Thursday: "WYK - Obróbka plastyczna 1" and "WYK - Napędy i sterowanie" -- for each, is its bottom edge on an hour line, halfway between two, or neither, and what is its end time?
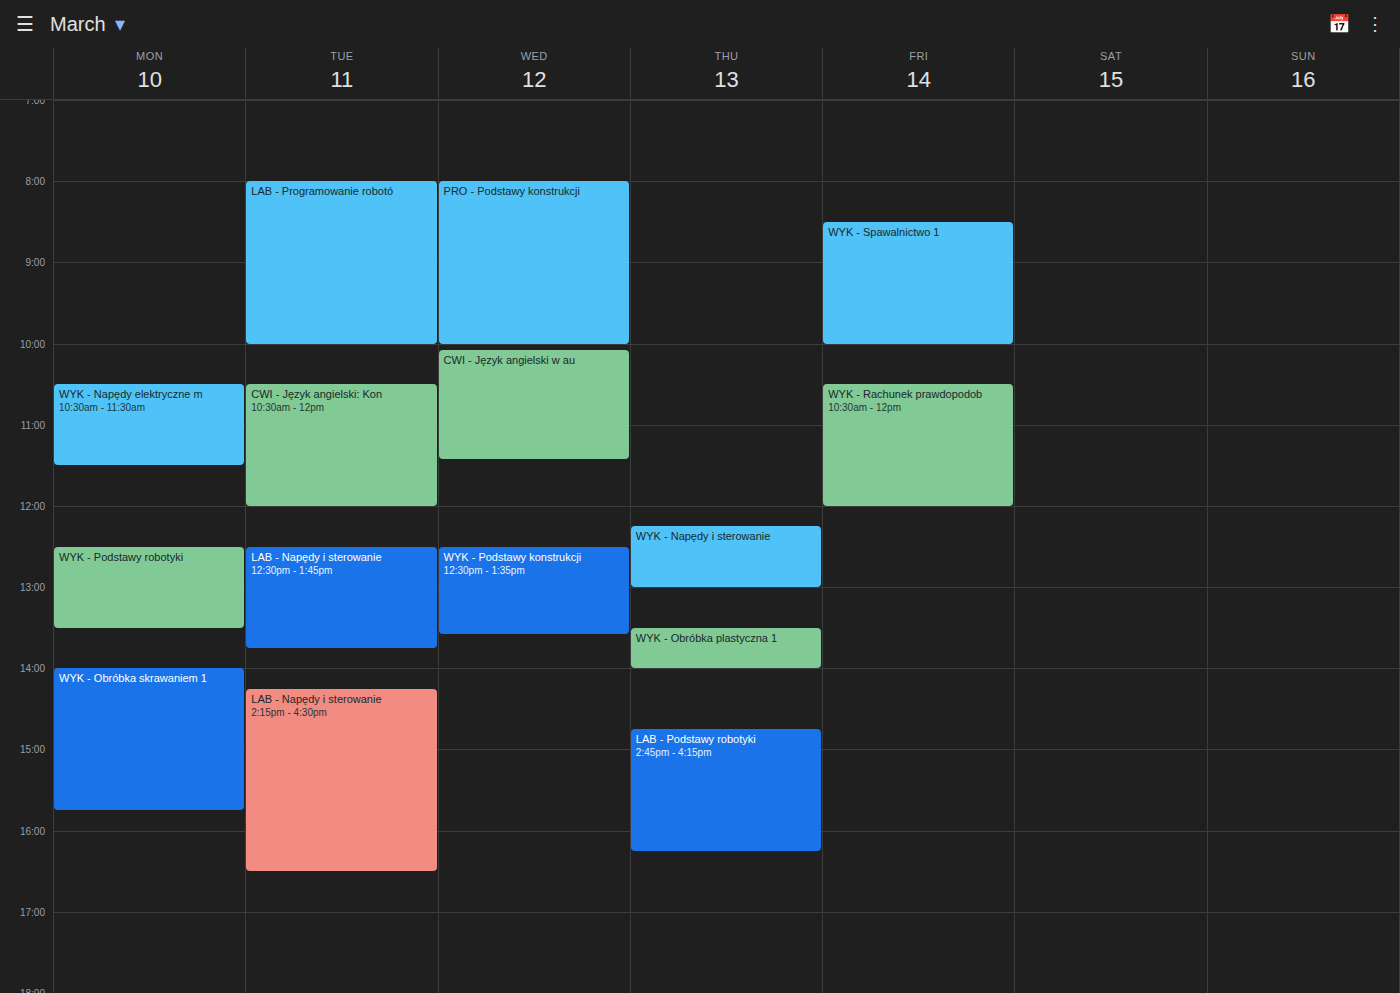
"WYK - Obróbka plastyczna 1": 2:00 PM, exactly on the 2 PM line. "WYK - Napędy i sterowanie": 1:00 PM, exactly on the 1 PM line.